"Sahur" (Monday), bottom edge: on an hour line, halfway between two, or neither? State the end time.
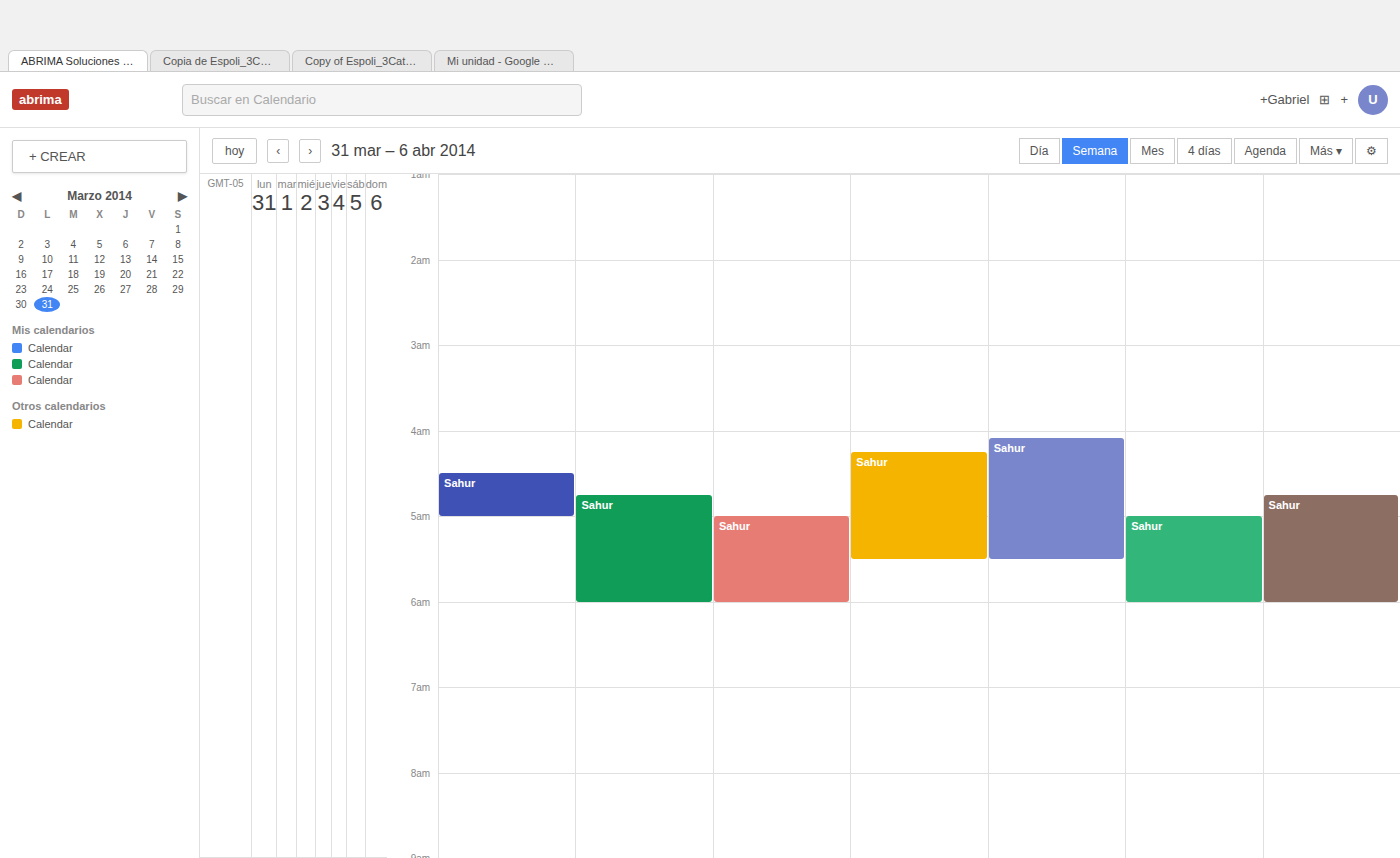
5:00 AM -- exactly on the 5 AM line.